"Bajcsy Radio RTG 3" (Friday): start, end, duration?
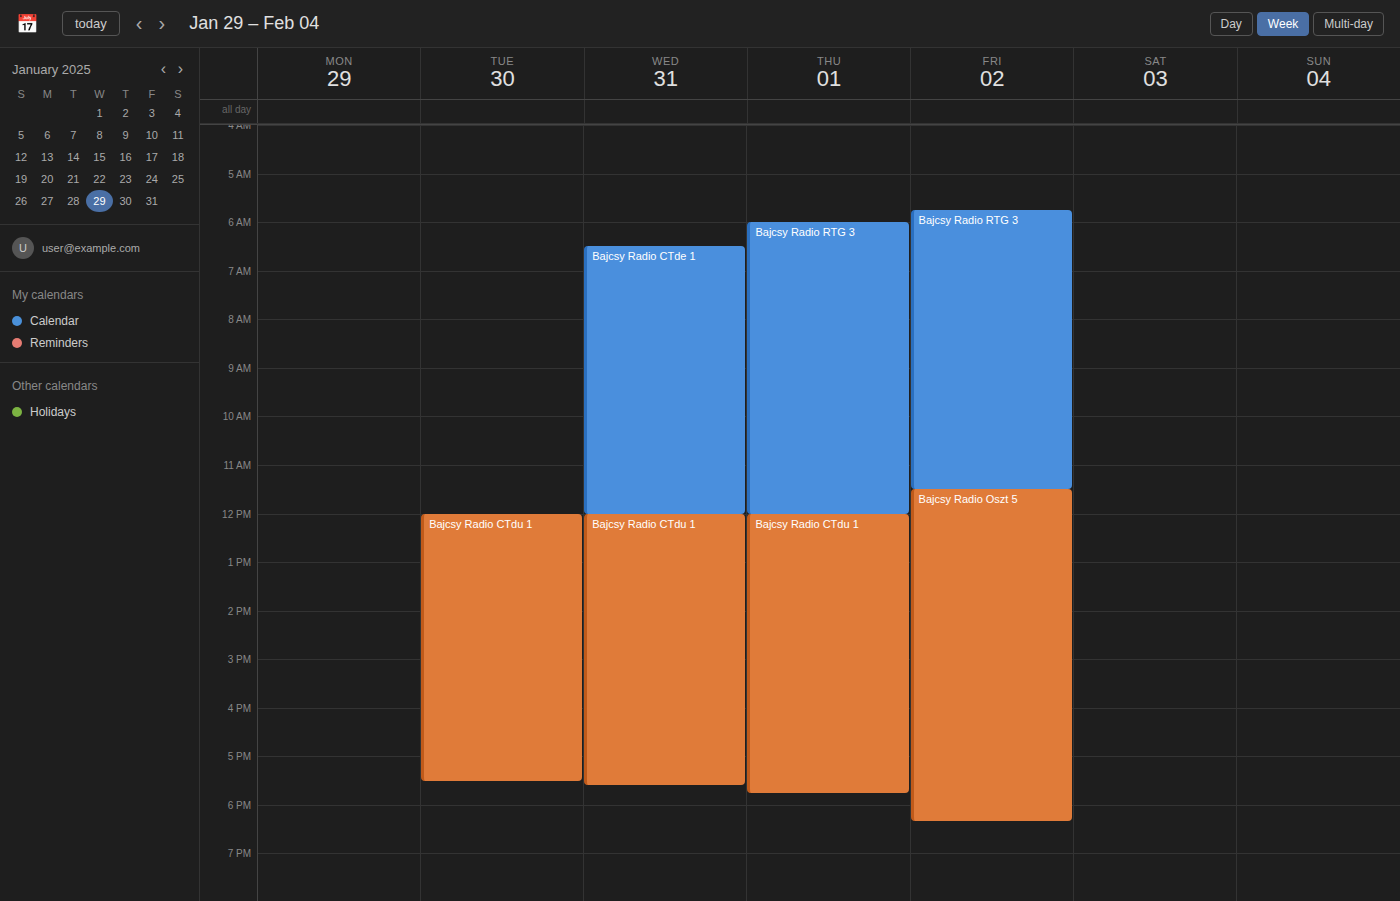
5:45 AM to 11:30 AM, 5 hours 45 minutes